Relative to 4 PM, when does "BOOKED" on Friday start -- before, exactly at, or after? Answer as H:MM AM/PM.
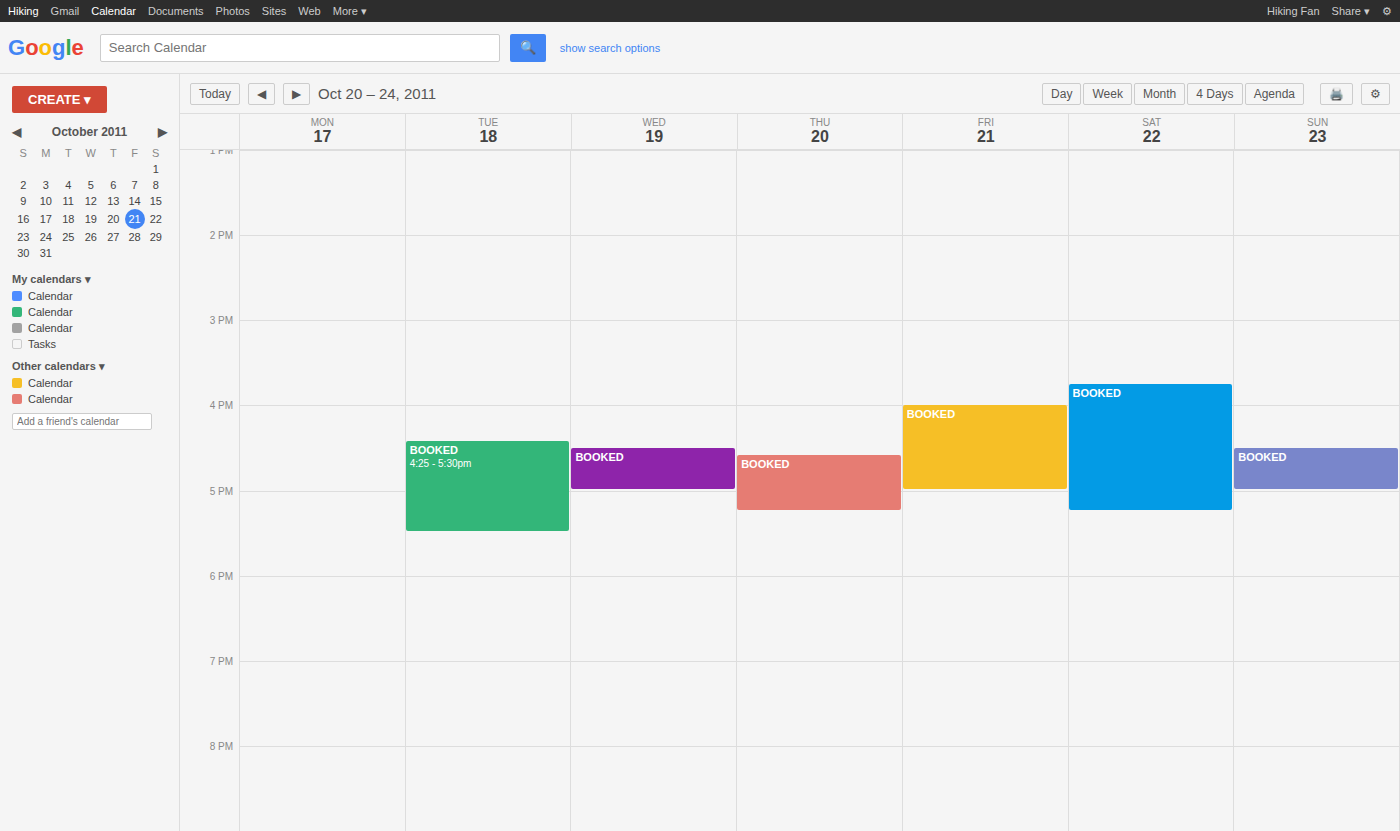
4:00 PM -- exactly at 4 PM, on the 4 PM line.